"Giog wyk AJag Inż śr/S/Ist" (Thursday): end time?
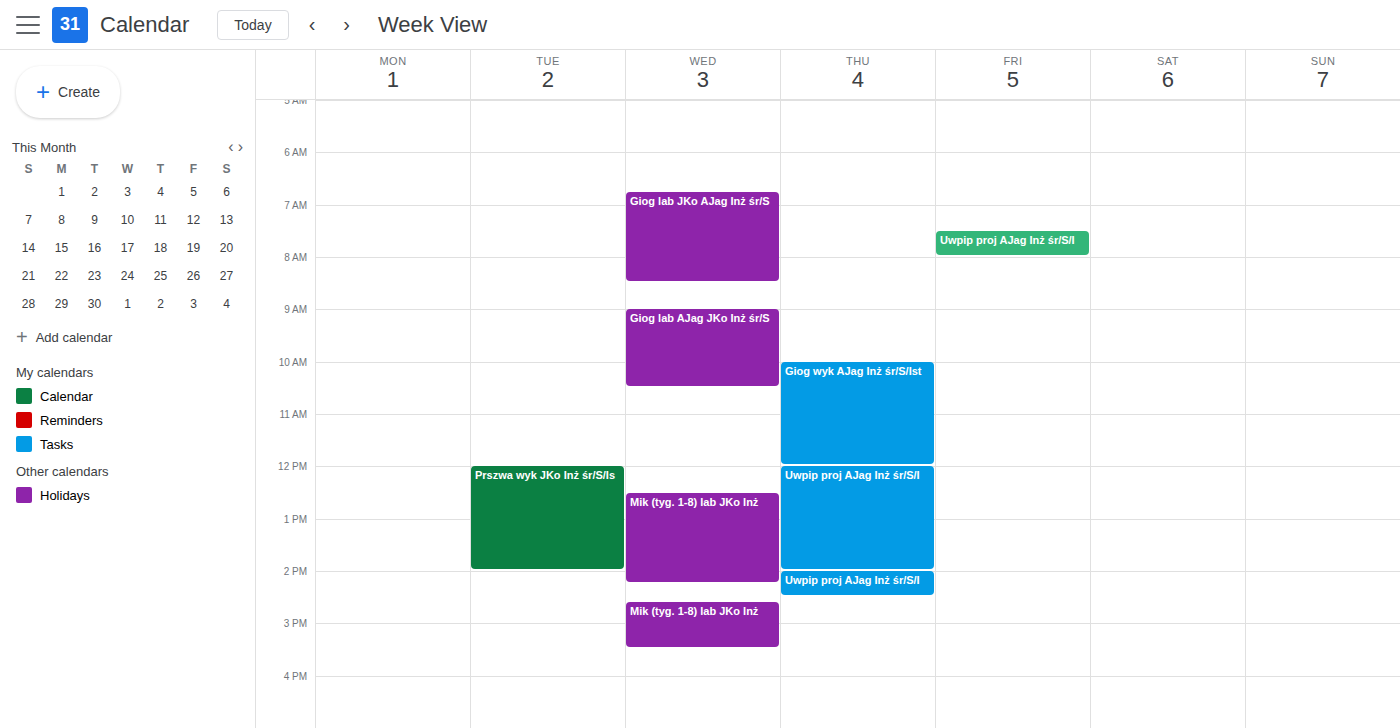
12:00 PM